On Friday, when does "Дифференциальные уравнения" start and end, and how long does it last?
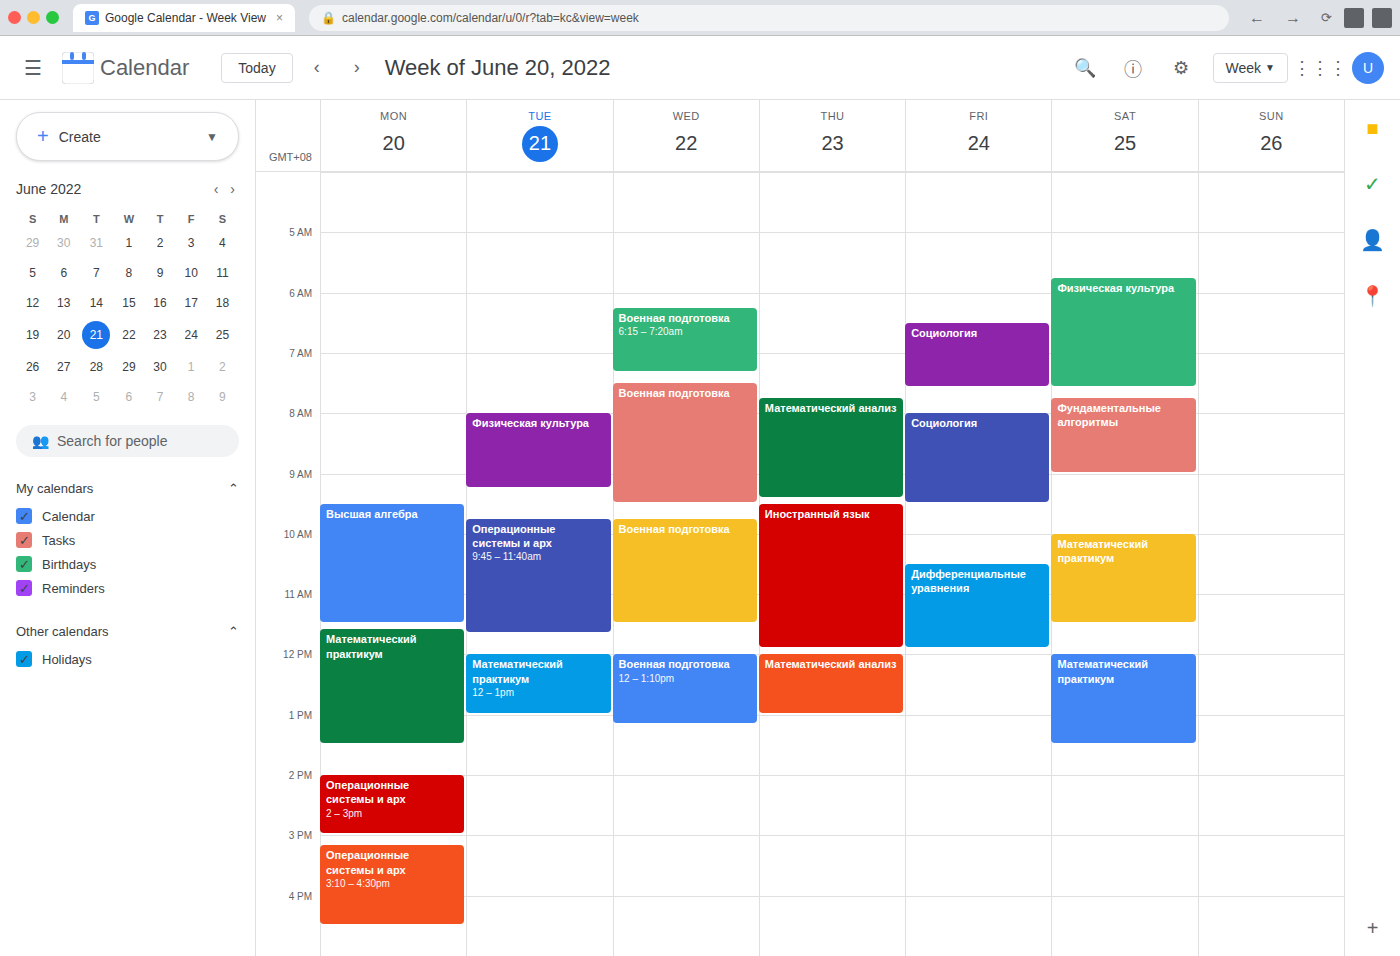
10:30 AM to 11:55 AM, 1 hour 25 minutes